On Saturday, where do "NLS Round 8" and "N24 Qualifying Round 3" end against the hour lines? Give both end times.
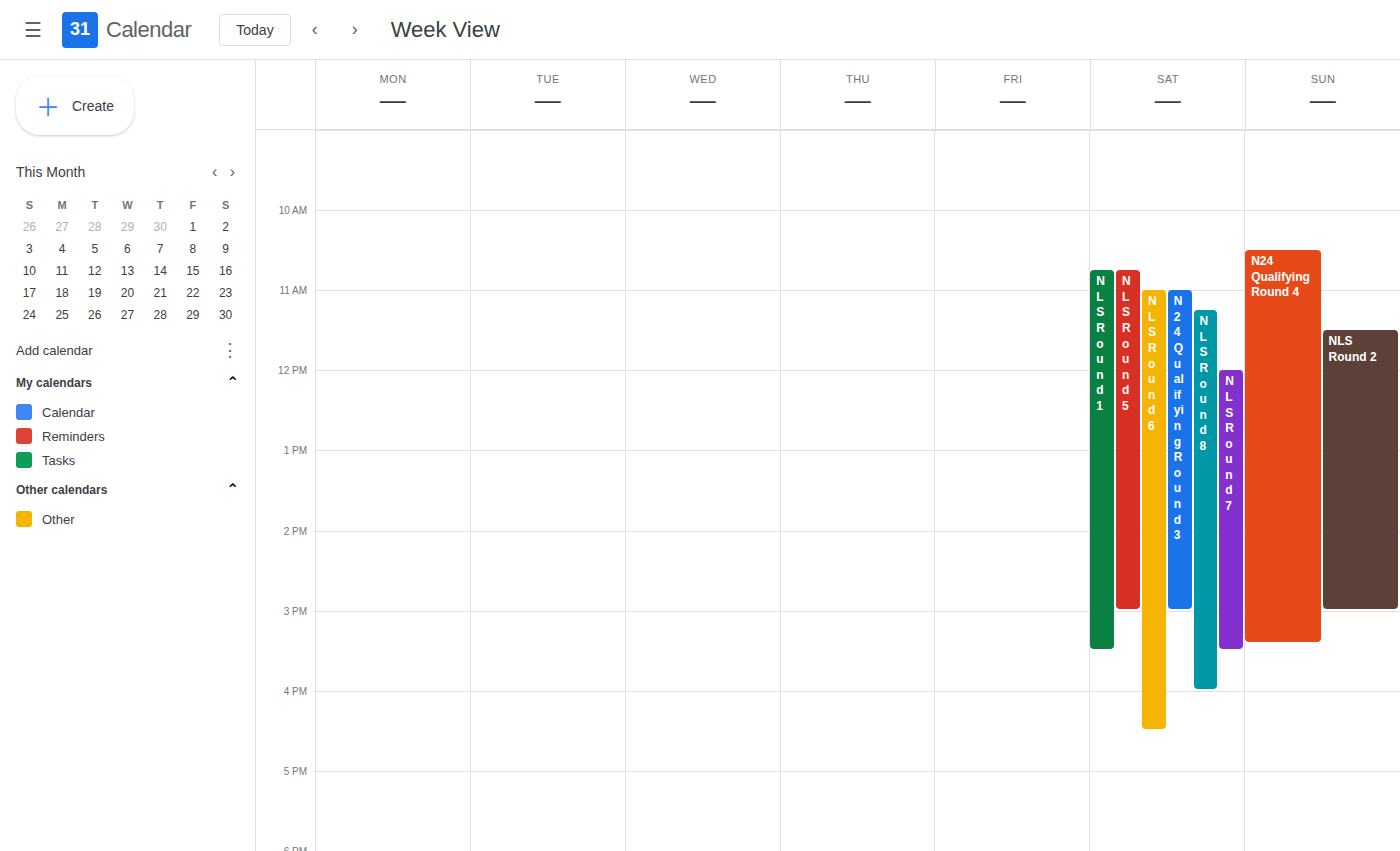
"NLS Round 8": 4:00 PM, exactly on the 4 PM line. "N24 Qualifying Round 3": 3:00 PM, exactly on the 3 PM line.